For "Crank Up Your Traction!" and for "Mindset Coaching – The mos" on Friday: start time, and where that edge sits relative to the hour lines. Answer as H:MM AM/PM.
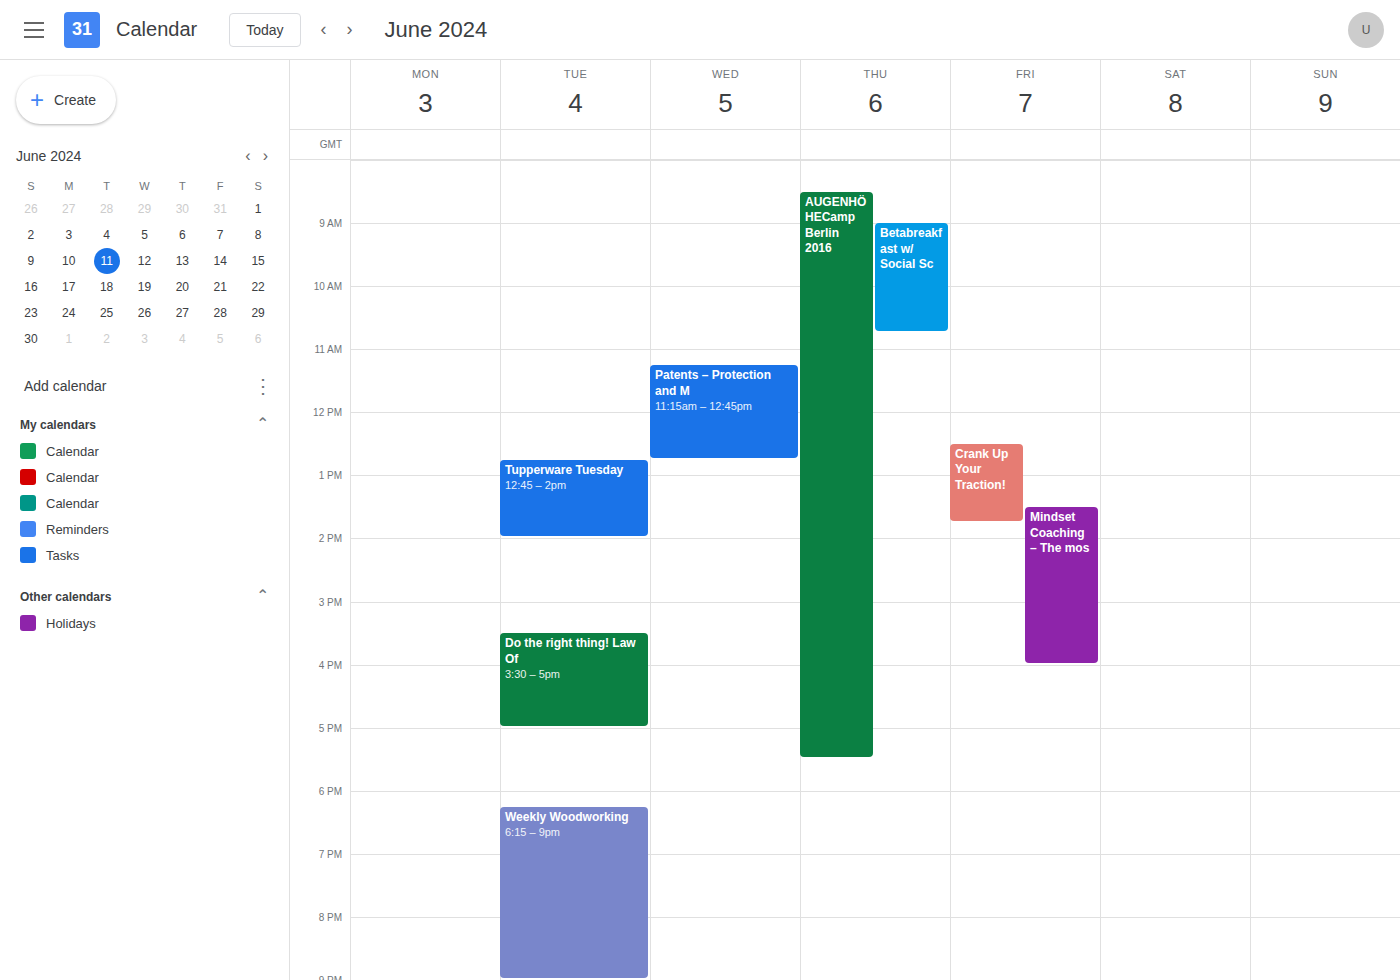
"Crank Up Your Traction!": 12:30 PM, halfway between the 12 PM and 1 PM lines. "Mindset Coaching – The mos": 1:30 PM, halfway between the 1 PM and 2 PM lines.